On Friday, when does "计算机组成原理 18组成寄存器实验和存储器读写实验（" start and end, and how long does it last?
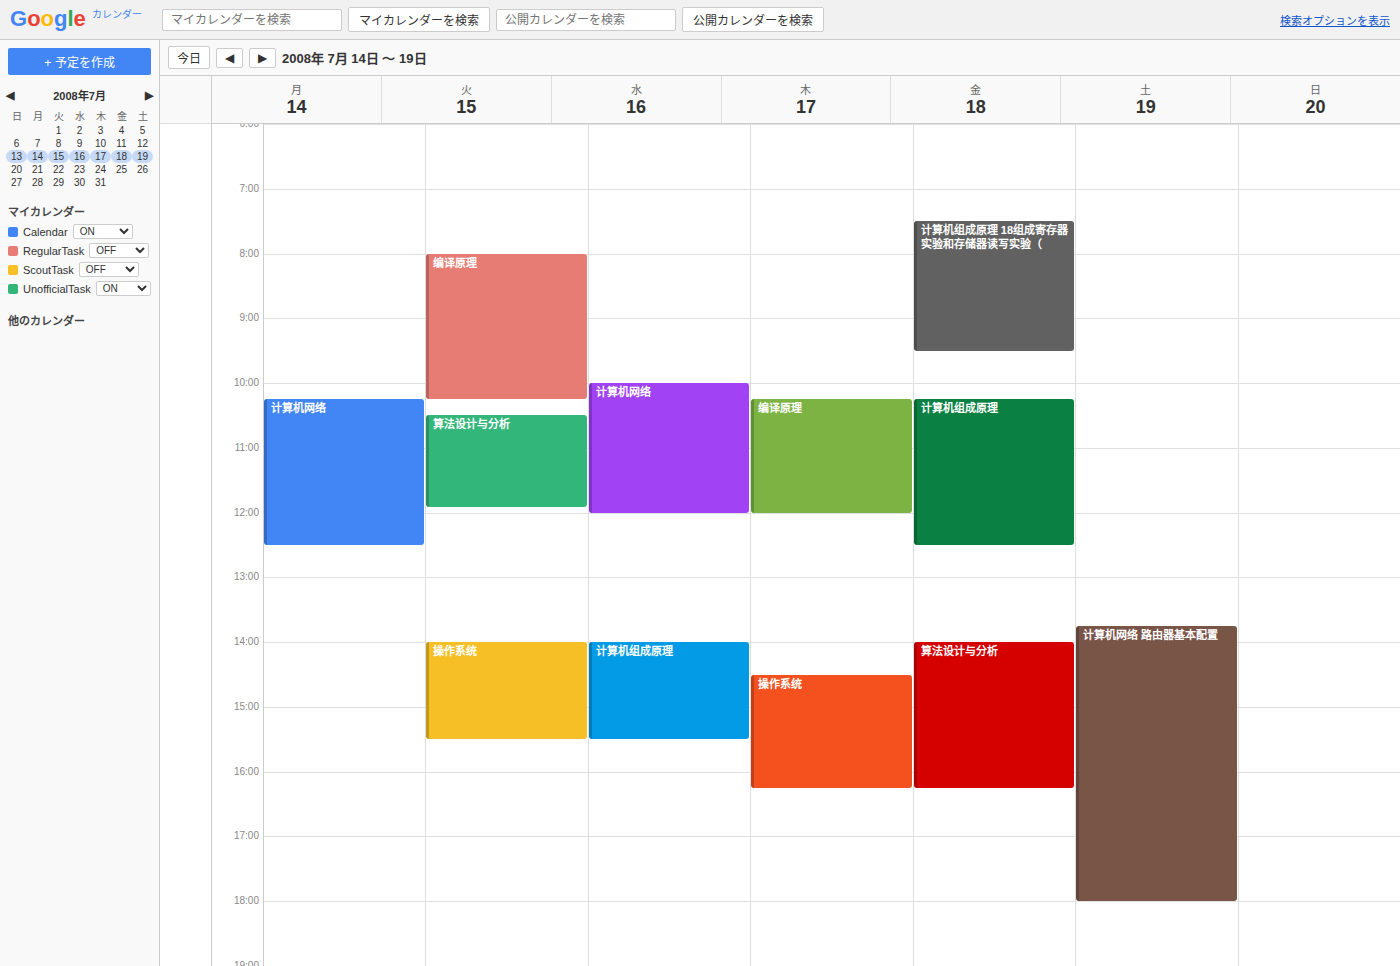
7:30 AM to 9:30 AM, 2 hours